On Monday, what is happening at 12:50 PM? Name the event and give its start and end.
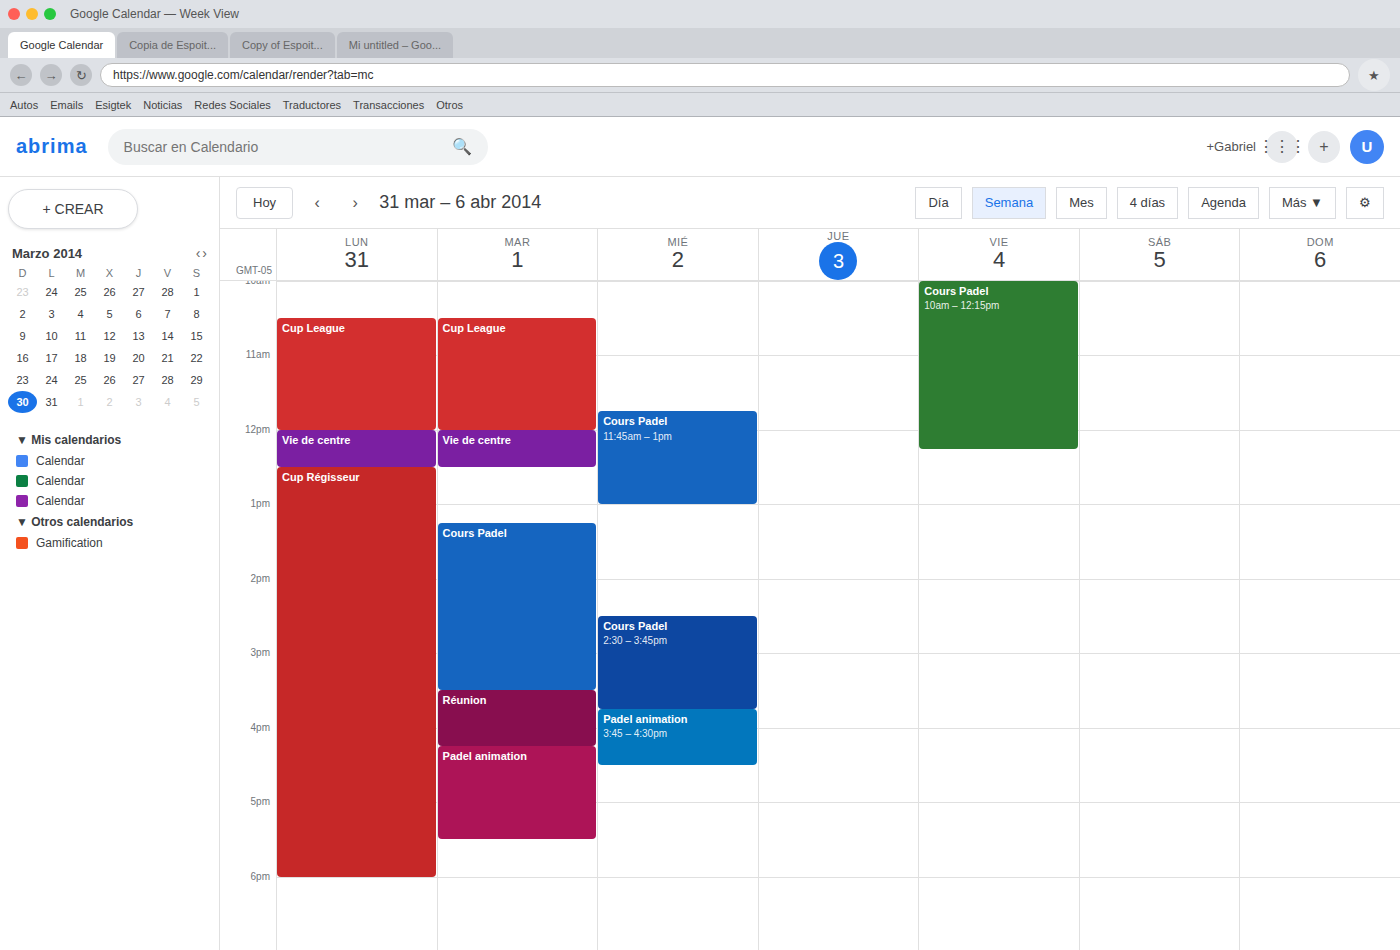
"Cup Régisseur", 12:30 PM to 6:00 PM